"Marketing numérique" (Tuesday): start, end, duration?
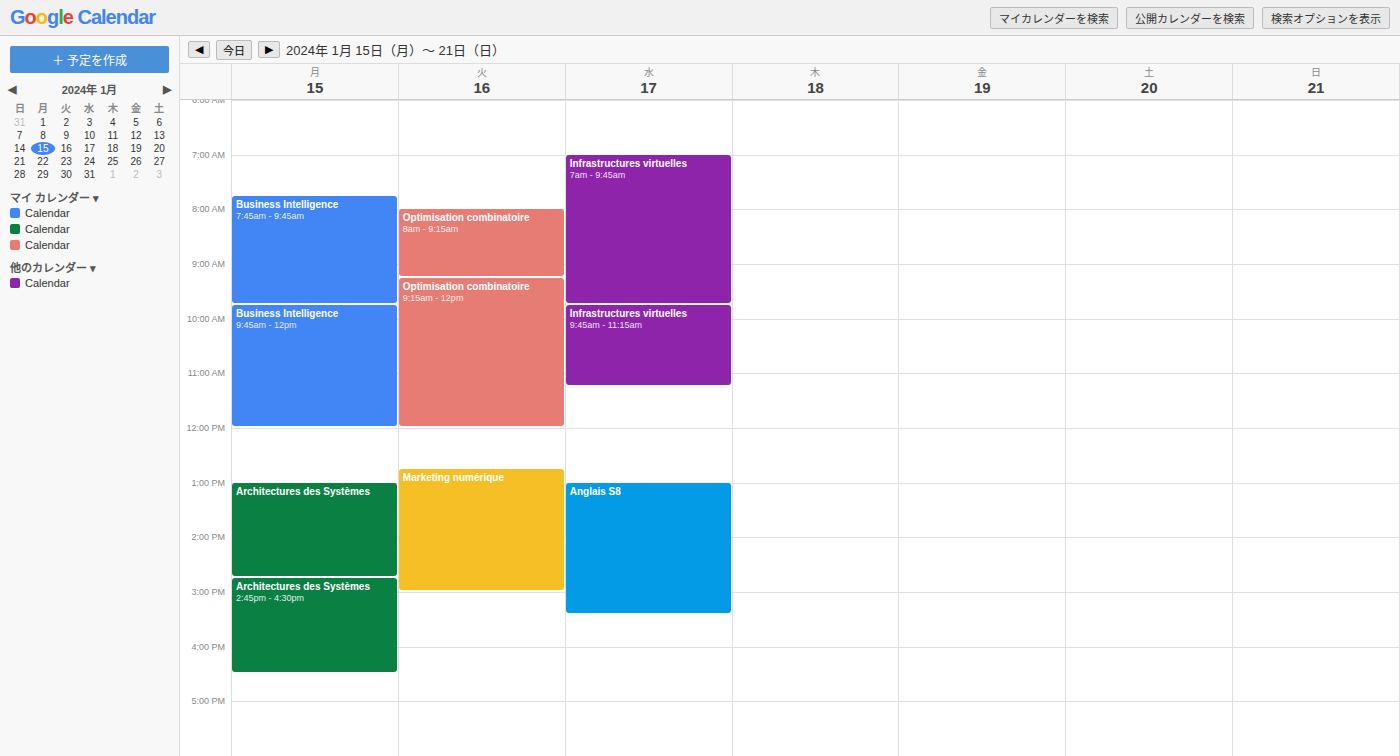
12:45 PM to 3:00 PM, 2 hours 15 minutes